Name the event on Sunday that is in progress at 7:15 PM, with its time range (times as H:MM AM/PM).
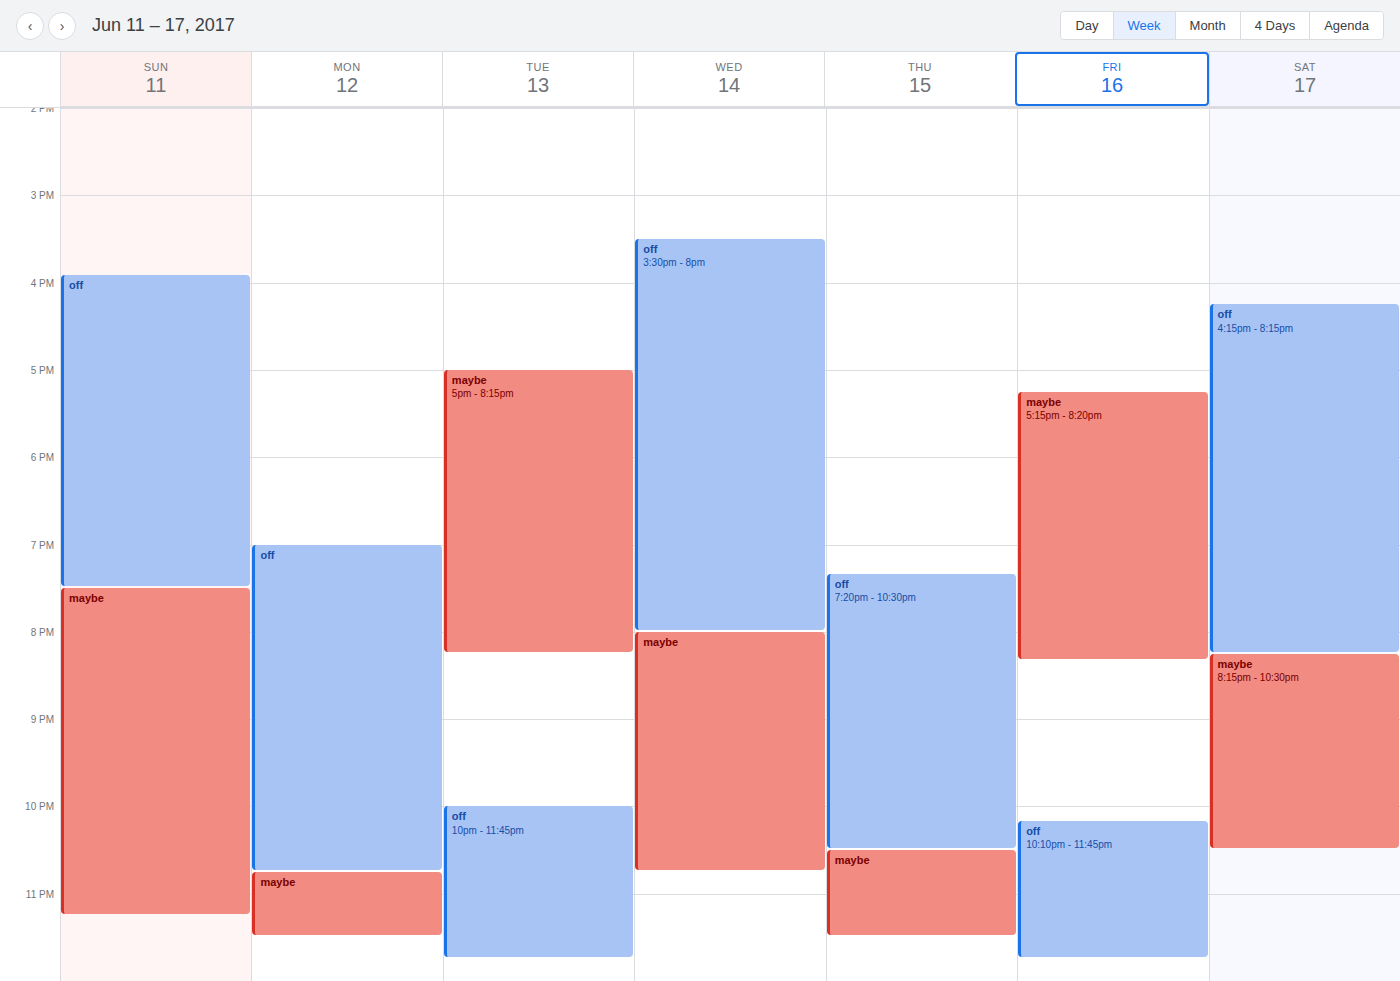
"off", 3:55 PM to 7:30 PM